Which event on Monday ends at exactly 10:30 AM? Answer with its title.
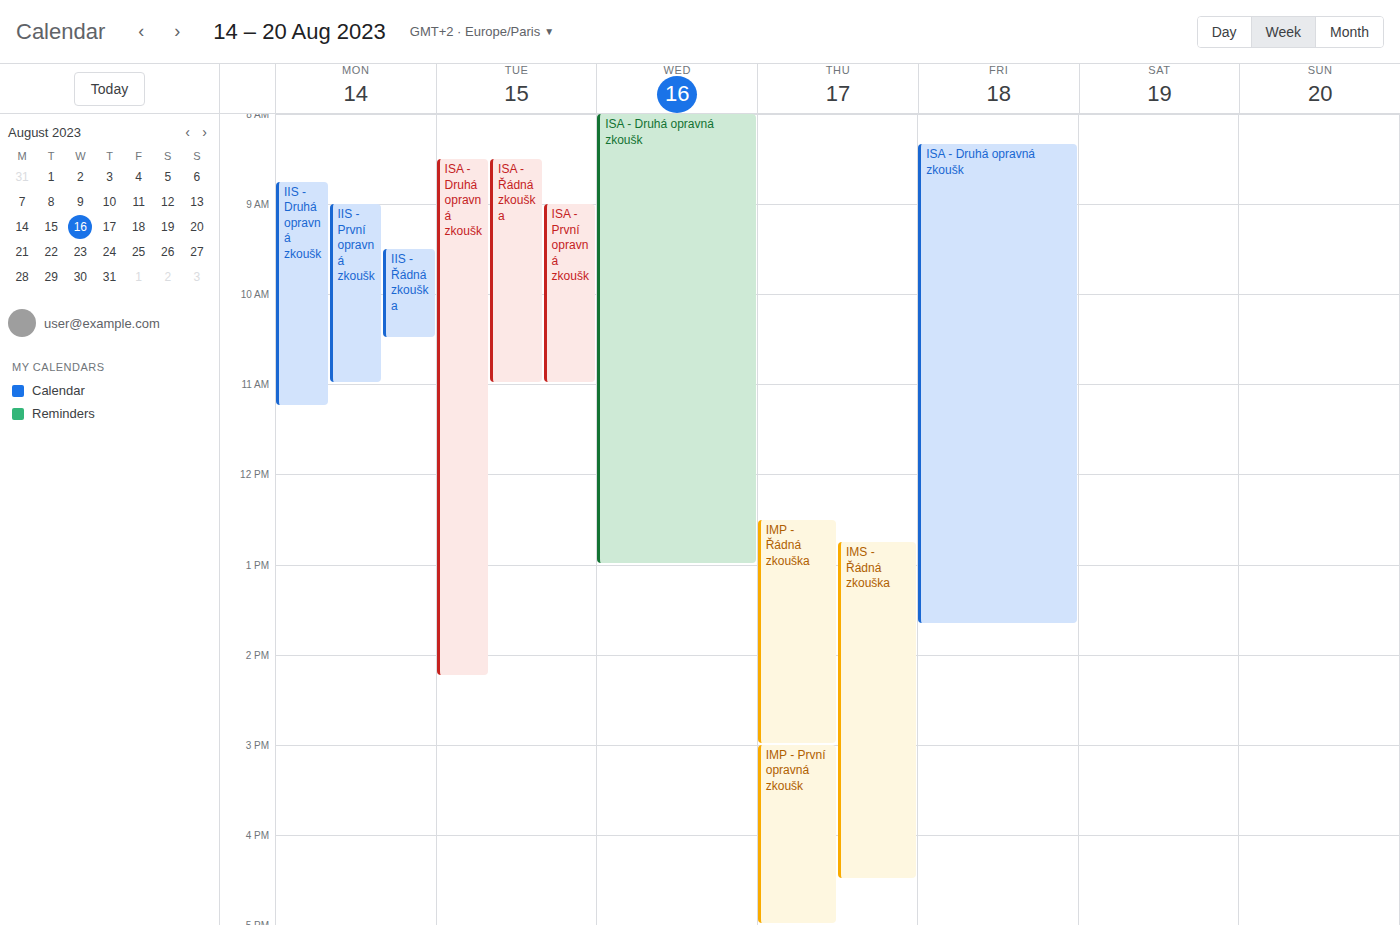
"IIS - Řádná zkouška"